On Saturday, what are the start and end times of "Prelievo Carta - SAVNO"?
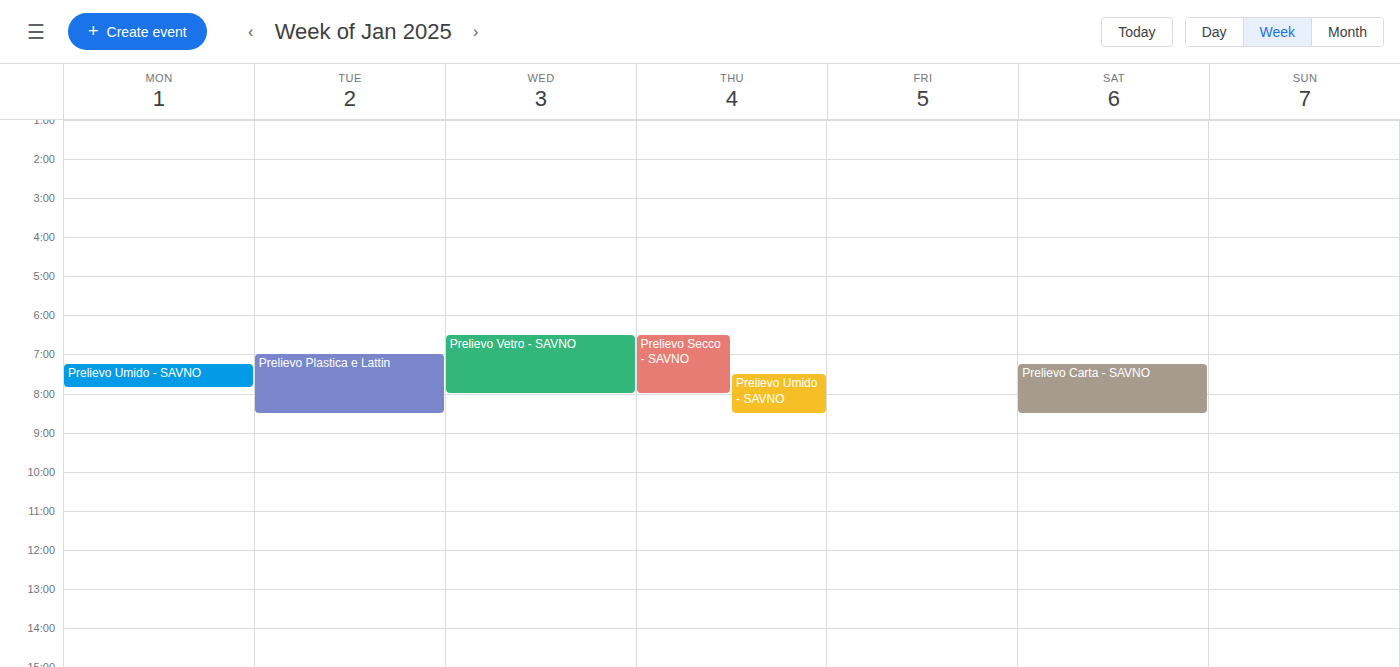
7:15 AM to 8:30 AM